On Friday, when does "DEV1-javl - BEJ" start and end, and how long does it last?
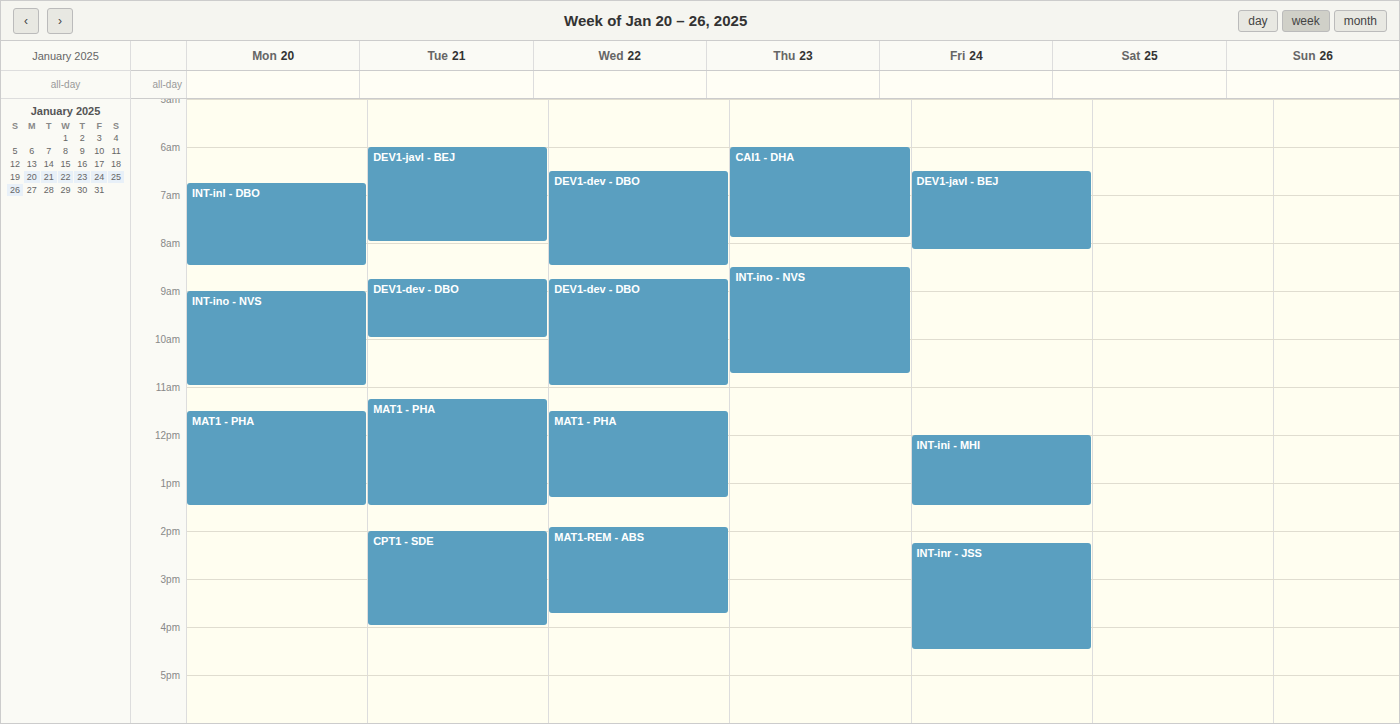
6:30 AM to 8:10 AM, 1 hour 40 minutes